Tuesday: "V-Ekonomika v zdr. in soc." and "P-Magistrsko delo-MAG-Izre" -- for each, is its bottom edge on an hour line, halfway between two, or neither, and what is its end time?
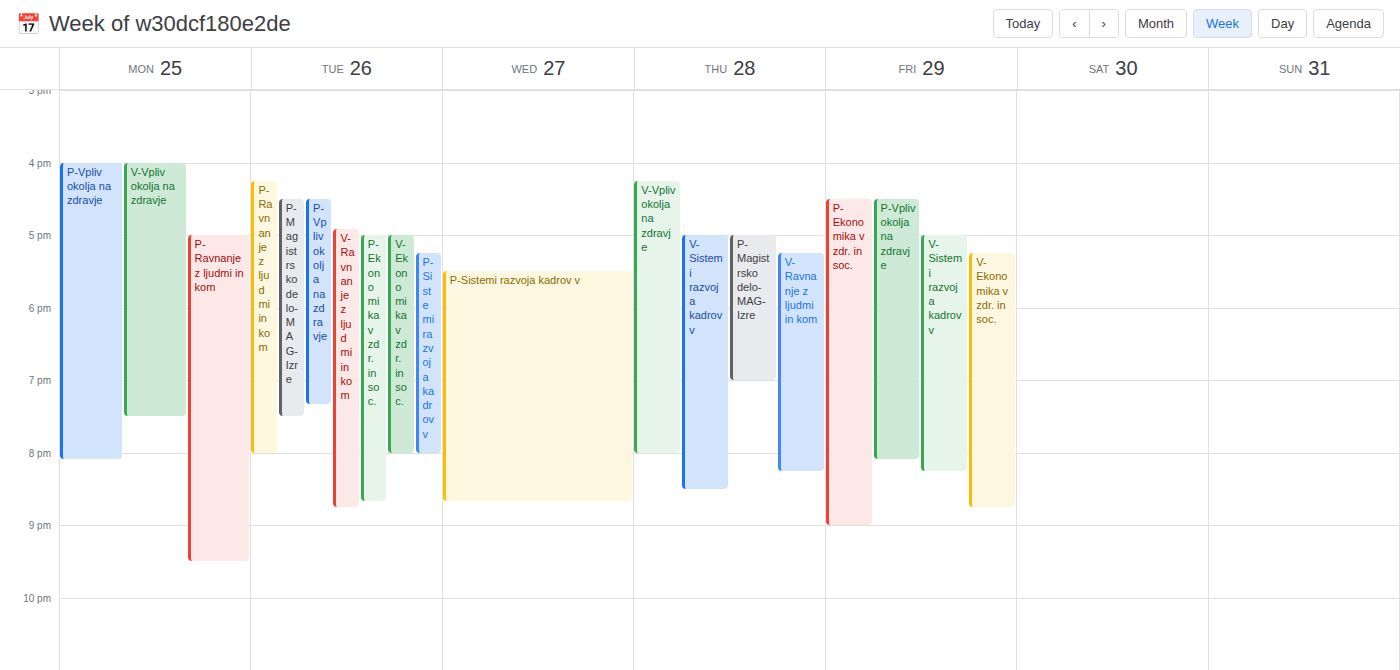
"V-Ekonomika v zdr. in soc.": 8:00 PM, exactly on the 8 PM line. "P-Magistrsko delo-MAG-Izre": 7:30 PM, halfway between the 7 PM and 8 PM lines.